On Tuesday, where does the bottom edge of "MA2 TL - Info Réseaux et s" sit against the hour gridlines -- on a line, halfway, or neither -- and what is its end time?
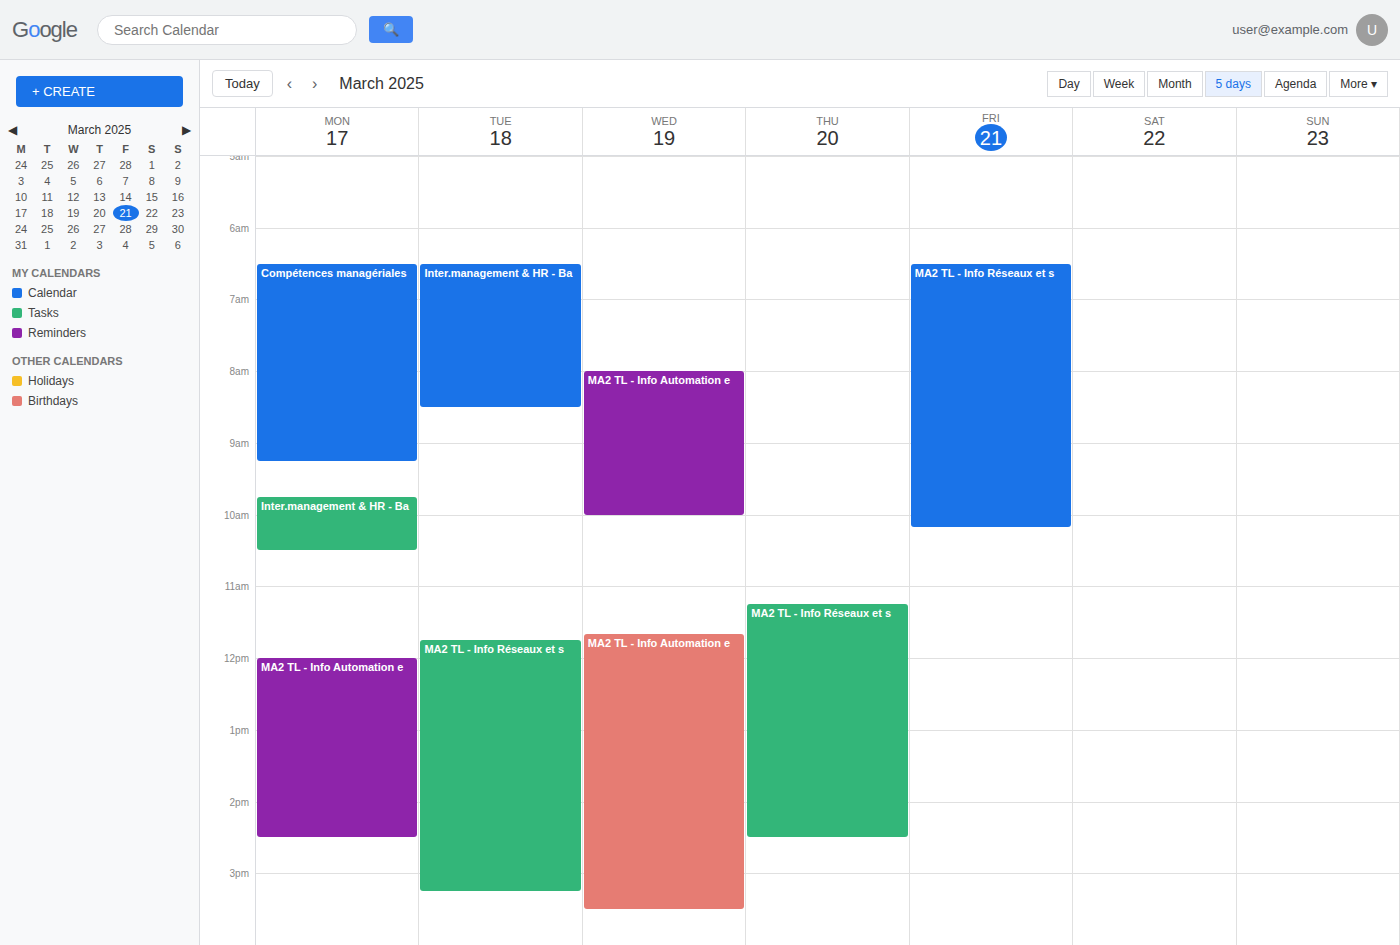
3:15 PM -- neither: a quarter of the way from the 3 PM line to the 4 PM line.